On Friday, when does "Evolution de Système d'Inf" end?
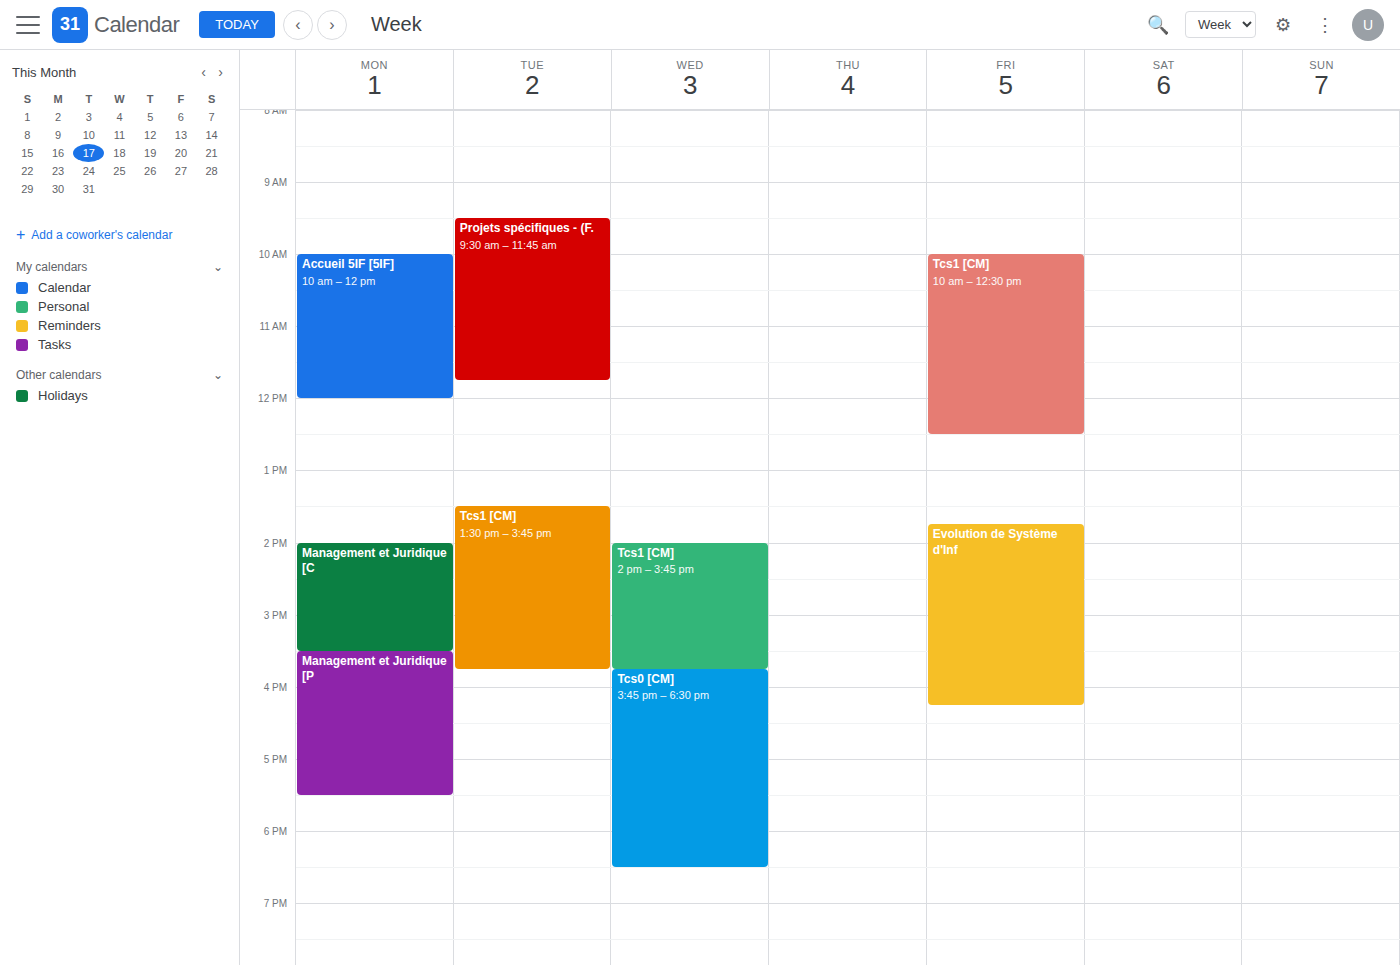
4:15 PM